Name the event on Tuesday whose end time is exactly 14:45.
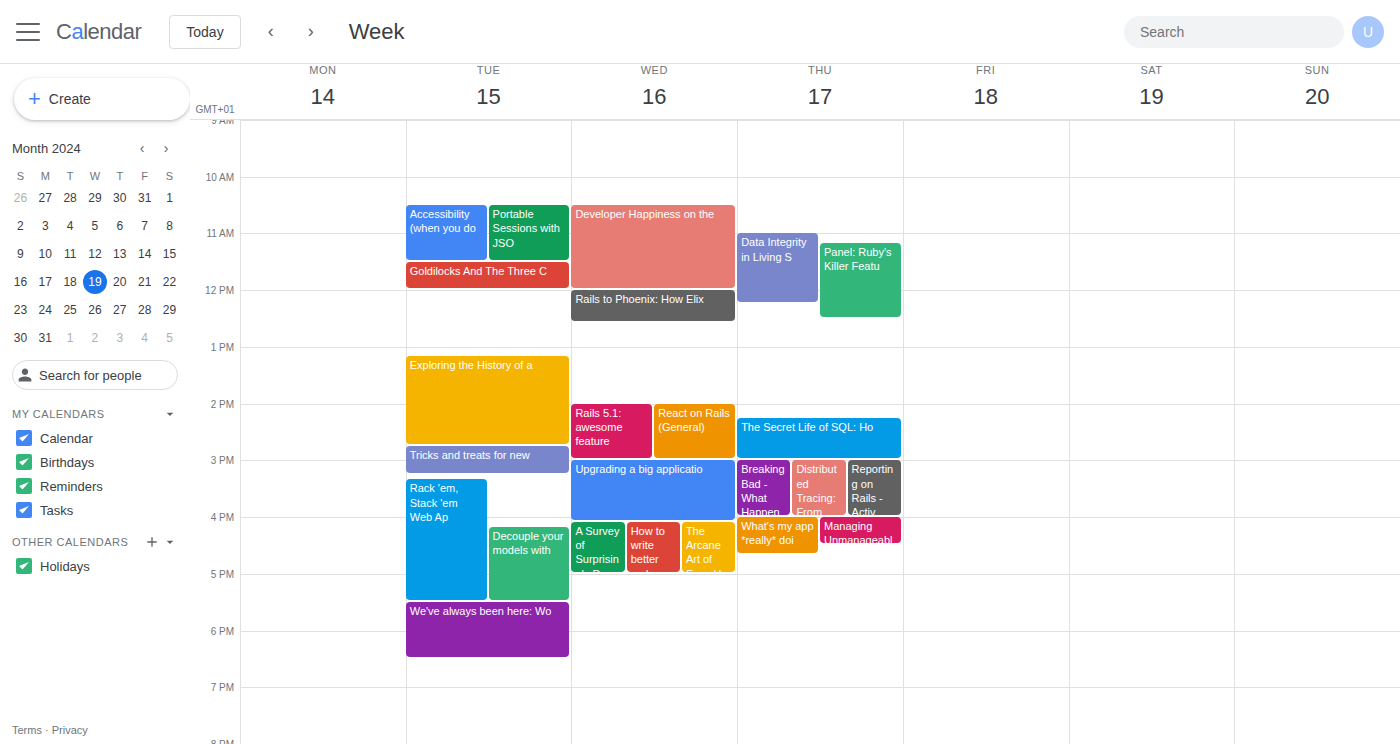
"Exploring the History of a"